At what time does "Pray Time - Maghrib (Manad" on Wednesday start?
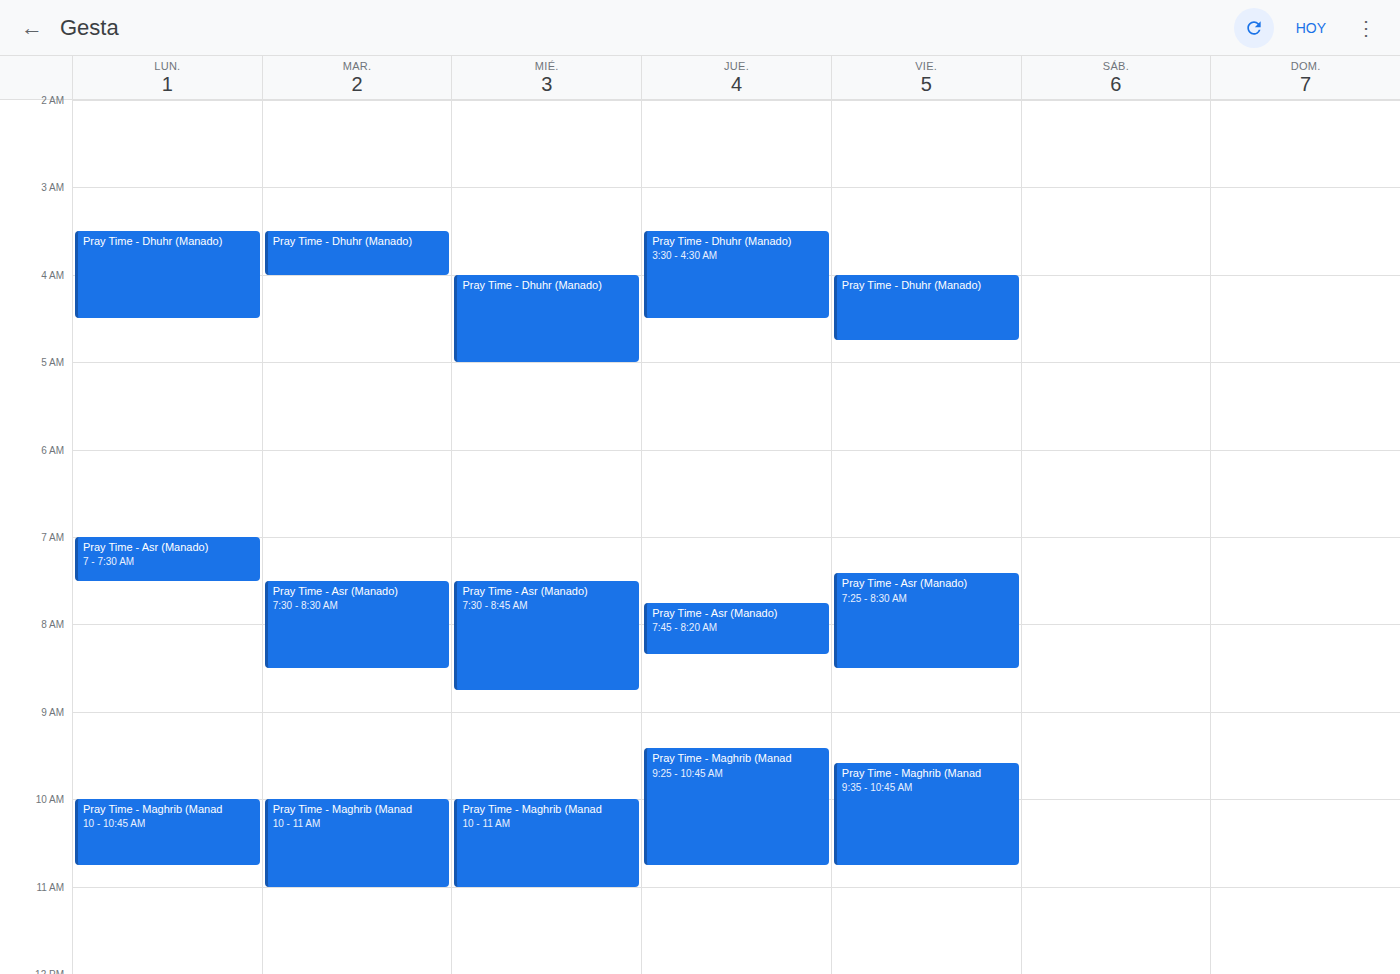
10:00 AM